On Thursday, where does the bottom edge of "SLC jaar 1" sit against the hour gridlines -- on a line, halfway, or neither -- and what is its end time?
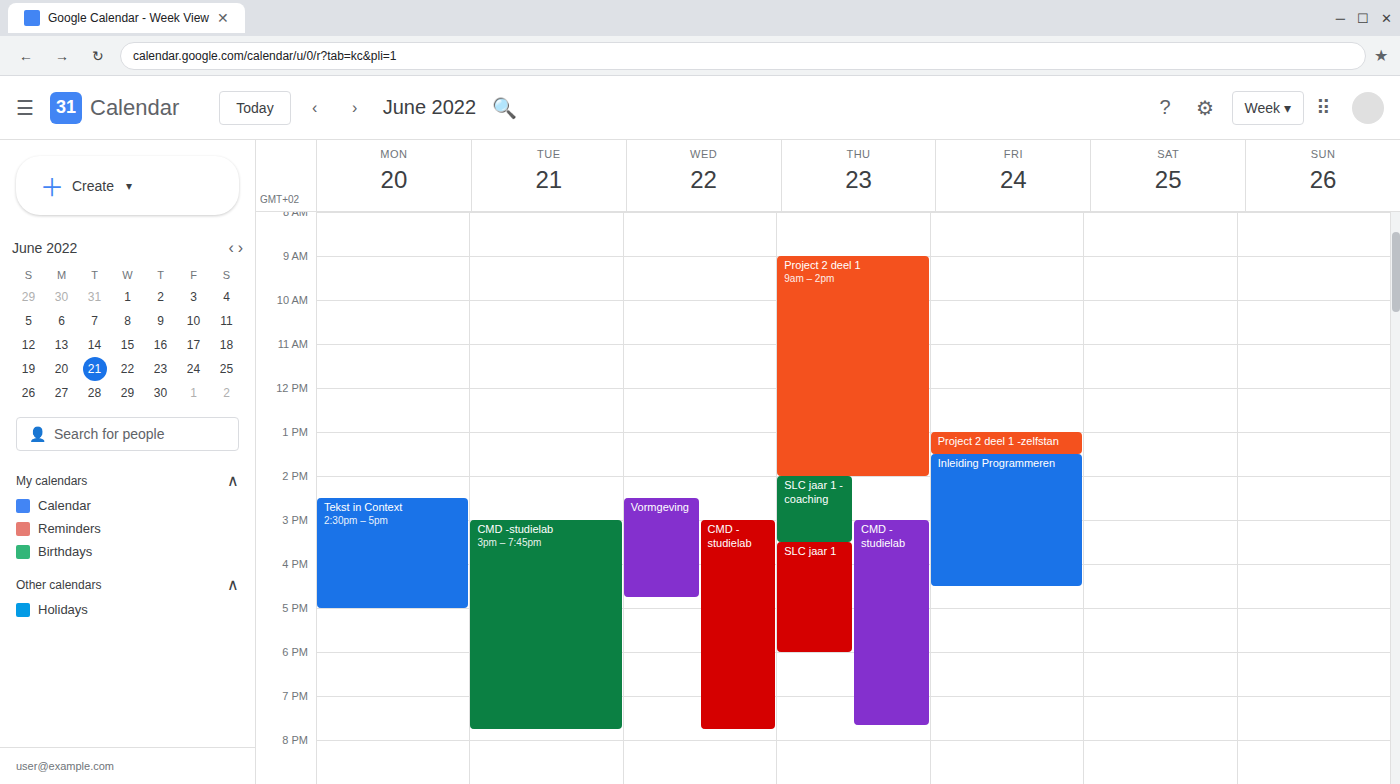
6:00 PM -- exactly on the 6 PM line.